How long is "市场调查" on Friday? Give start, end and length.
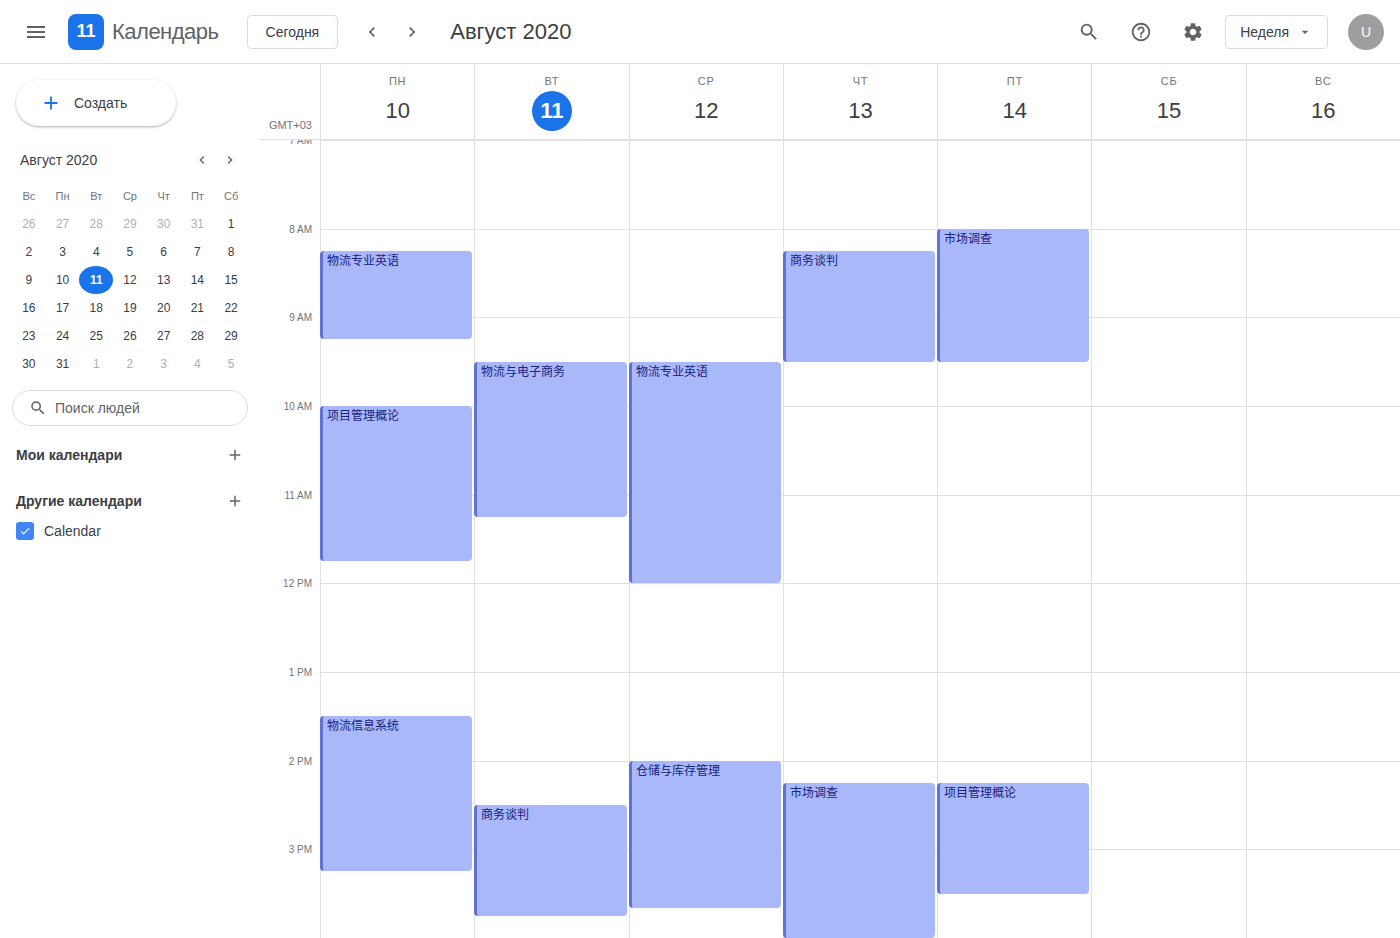
08:00 to 09:30, 1 hour 30 minutes